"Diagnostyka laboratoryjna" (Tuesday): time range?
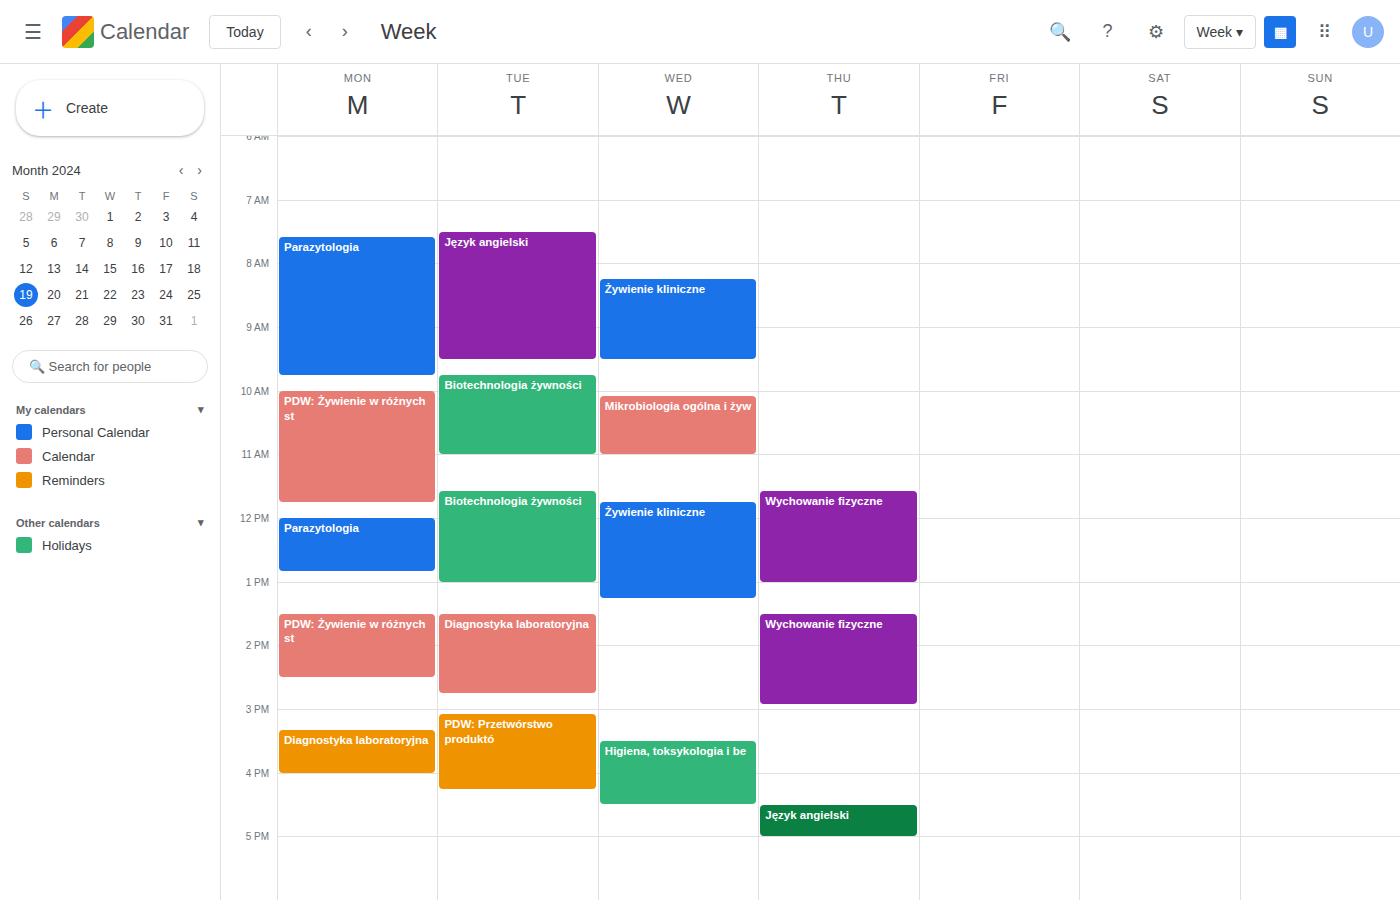
1:30 PM to 2:45 PM